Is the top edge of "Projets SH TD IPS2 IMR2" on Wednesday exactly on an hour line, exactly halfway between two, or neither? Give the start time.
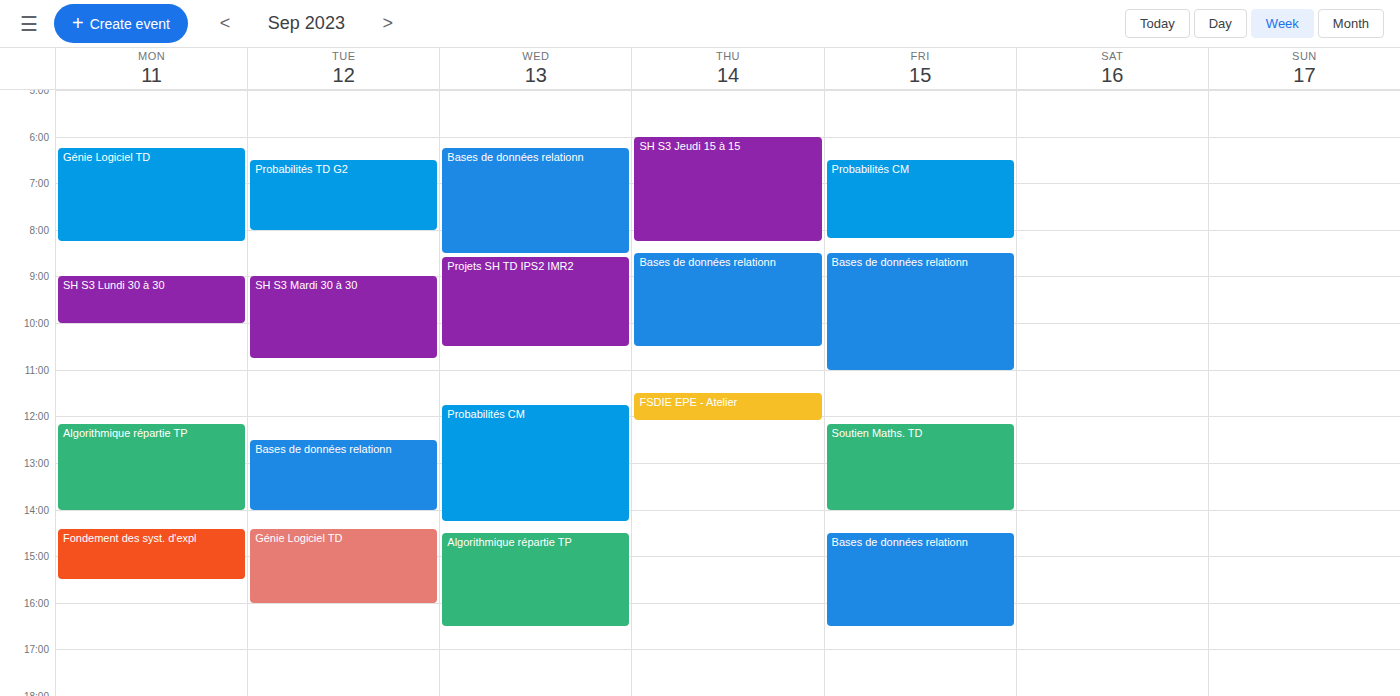
8:35 AM -- neither: 35 minutes below the 8 AM line and 25 minutes above the 9 AM line.